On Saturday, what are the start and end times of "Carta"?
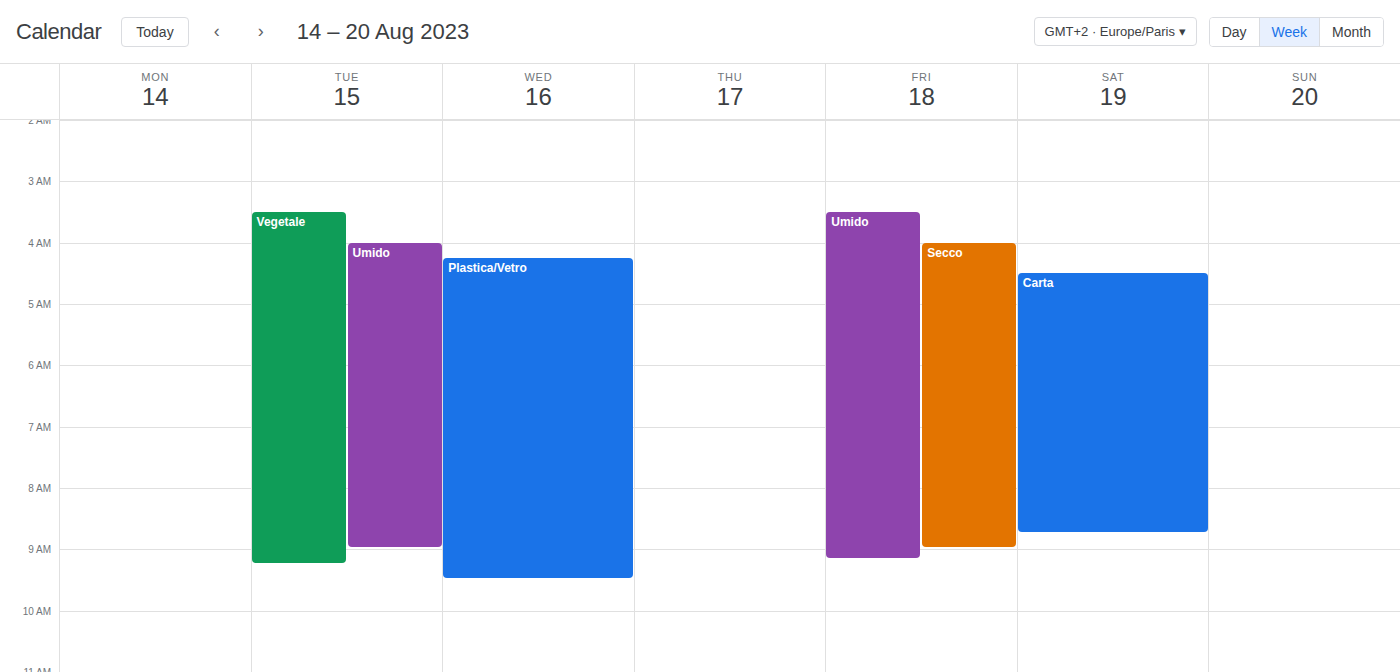
4:30 AM to 8:45 AM